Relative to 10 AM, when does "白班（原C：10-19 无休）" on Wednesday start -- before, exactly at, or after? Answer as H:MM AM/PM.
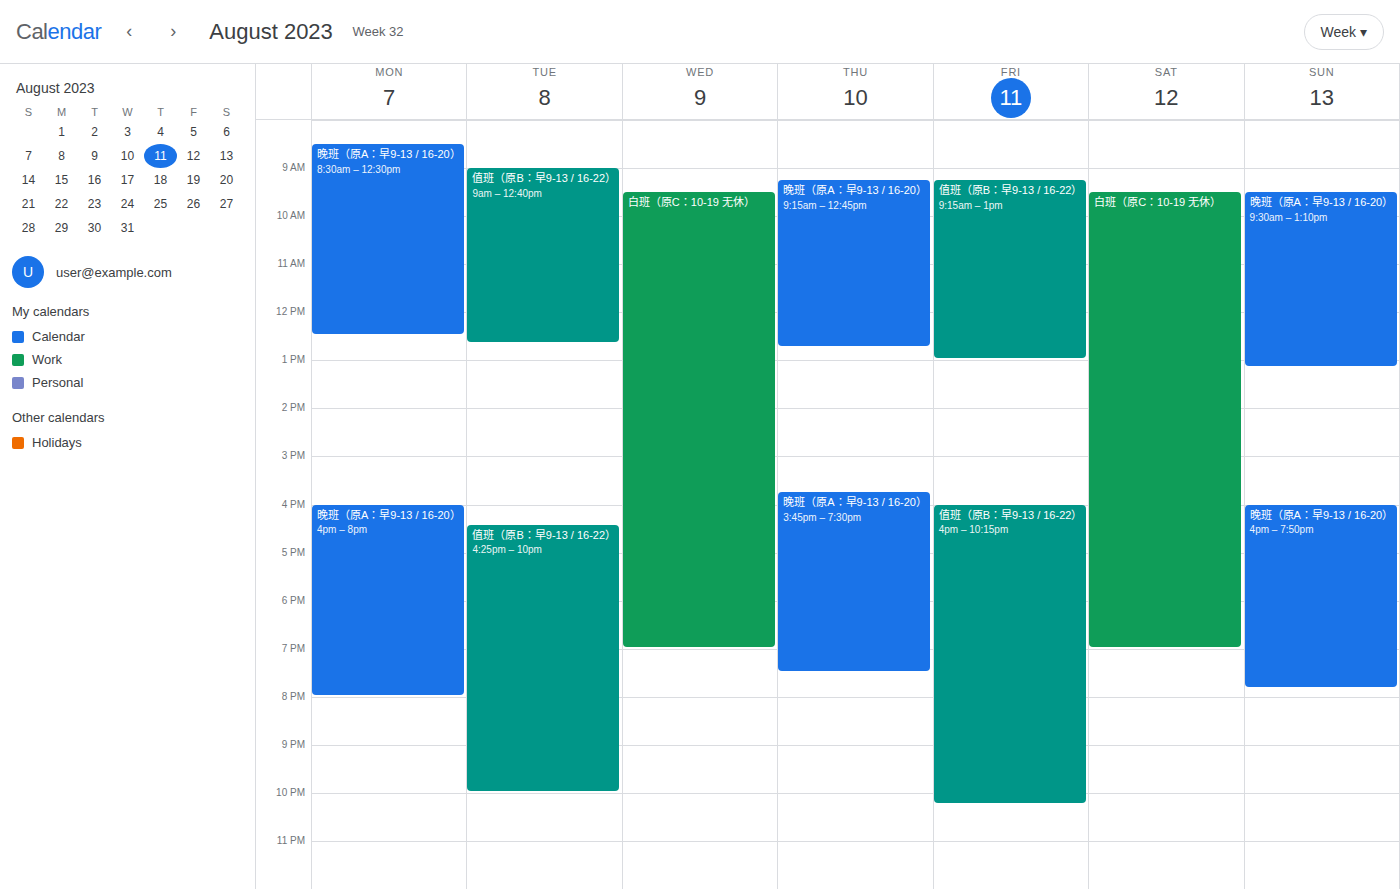
9:30 AM -- before 10 AM, 30 minutes above the 10 AM line.